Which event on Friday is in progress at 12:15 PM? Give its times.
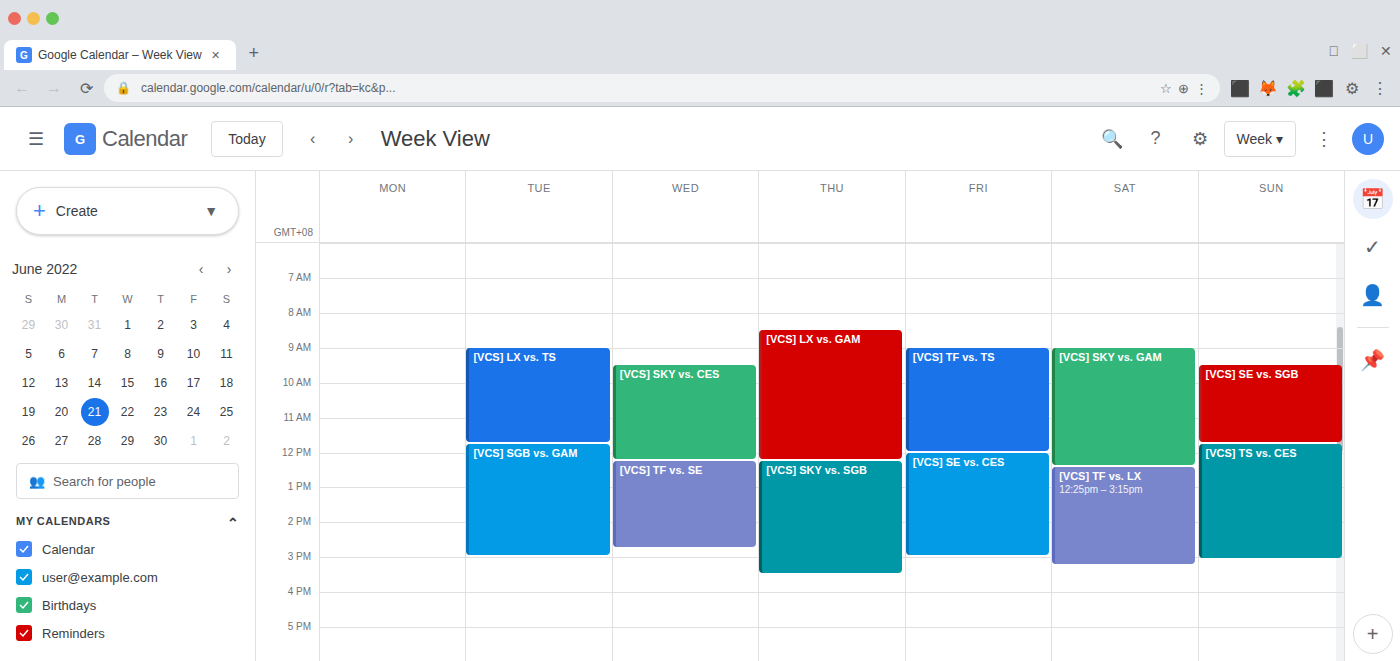
"[VCS] SE vs. CES", 12:00 PM to 3:00 PM